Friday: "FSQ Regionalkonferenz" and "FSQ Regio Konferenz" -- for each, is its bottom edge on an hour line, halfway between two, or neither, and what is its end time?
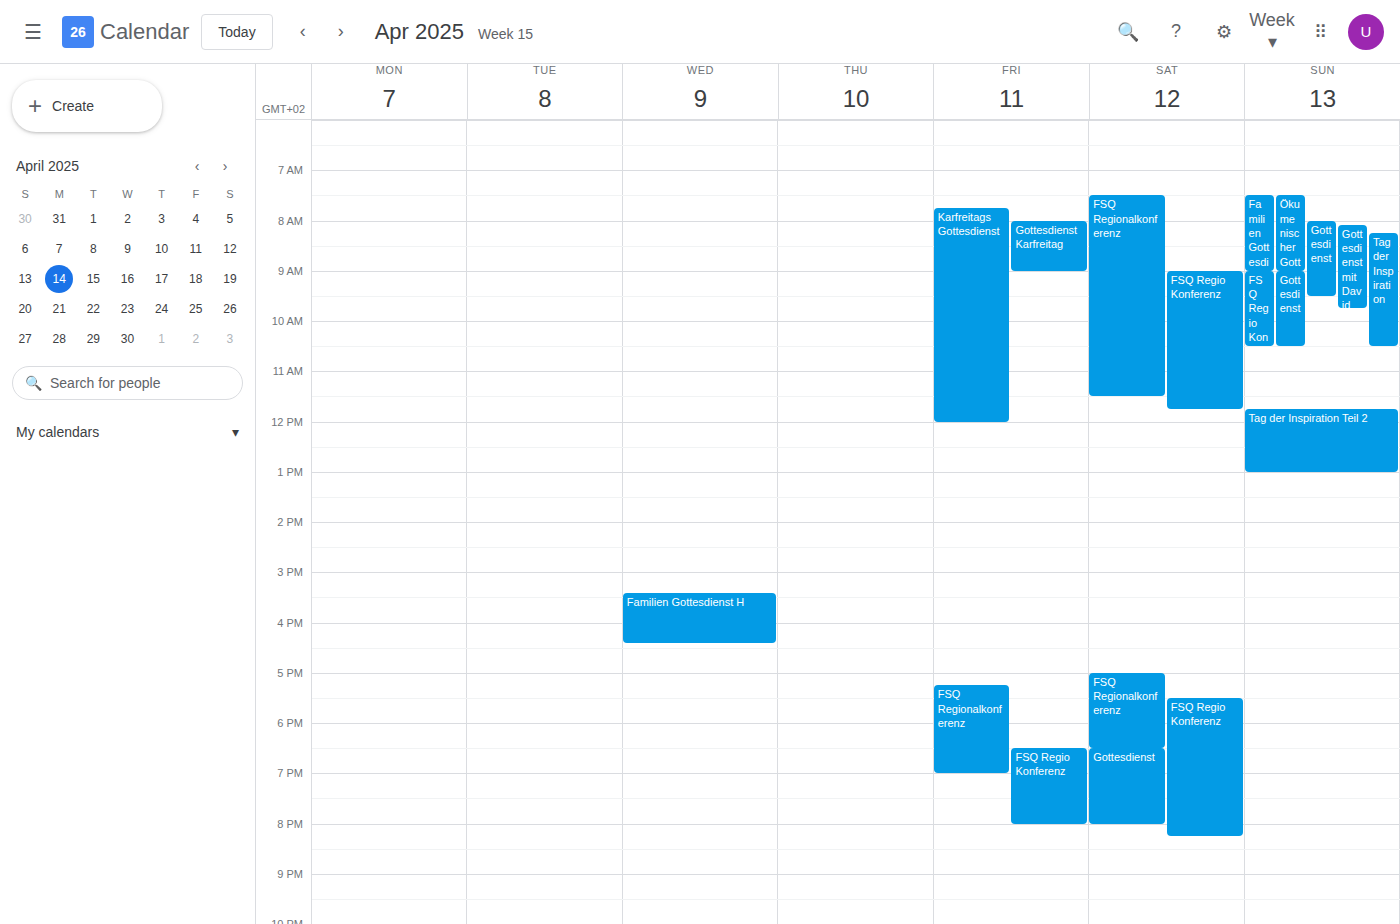
"FSQ Regionalkonferenz": 7:00 PM, exactly on the 7 PM line. "FSQ Regio Konferenz": 8:00 PM, exactly on the 8 PM line.